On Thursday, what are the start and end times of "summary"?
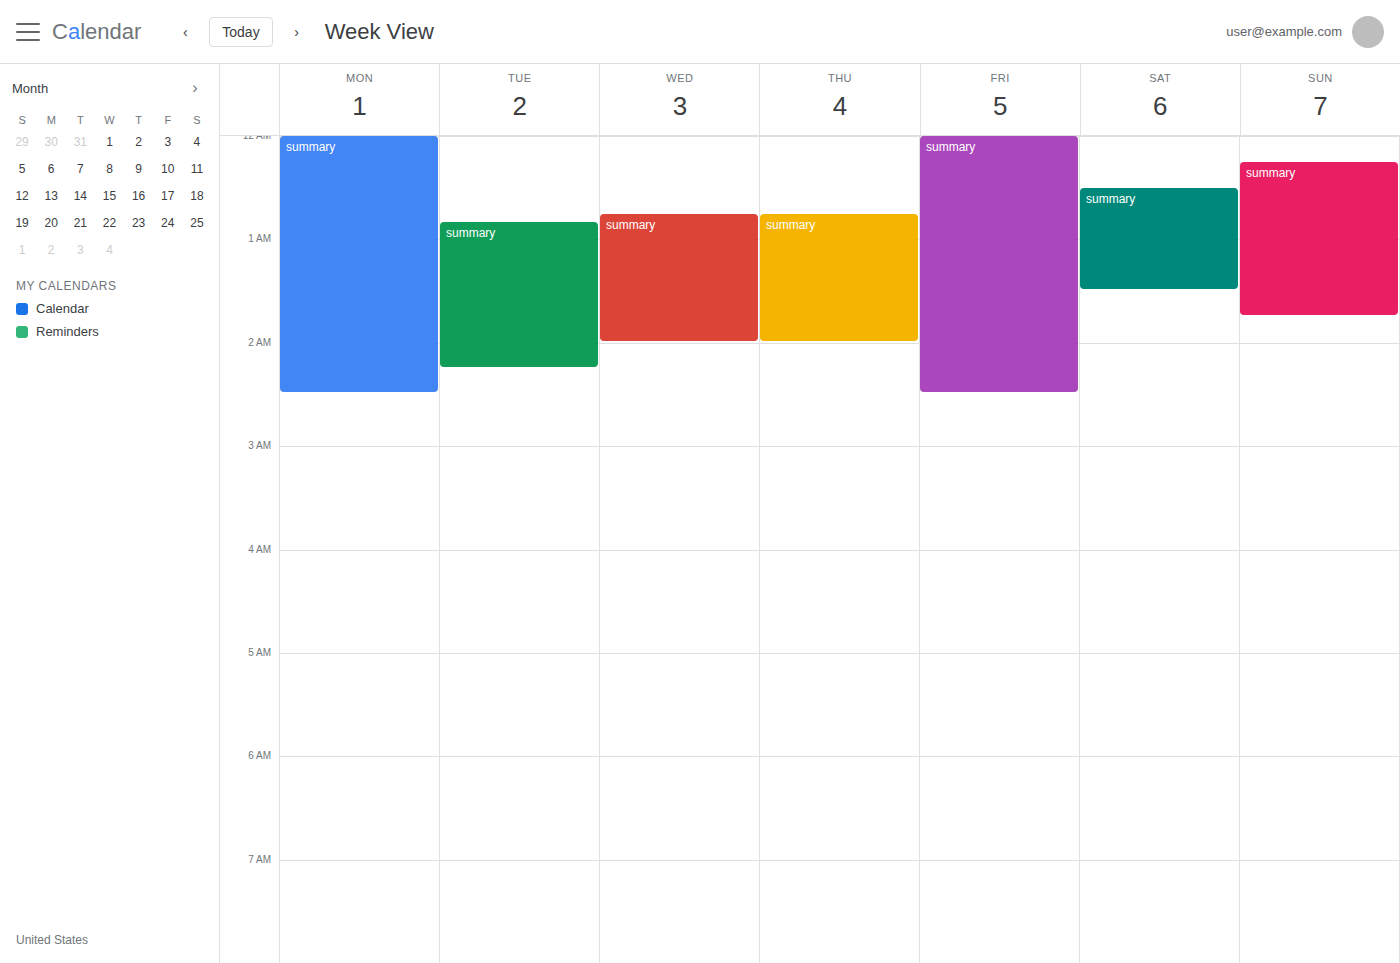
12:45 AM to 2:00 AM